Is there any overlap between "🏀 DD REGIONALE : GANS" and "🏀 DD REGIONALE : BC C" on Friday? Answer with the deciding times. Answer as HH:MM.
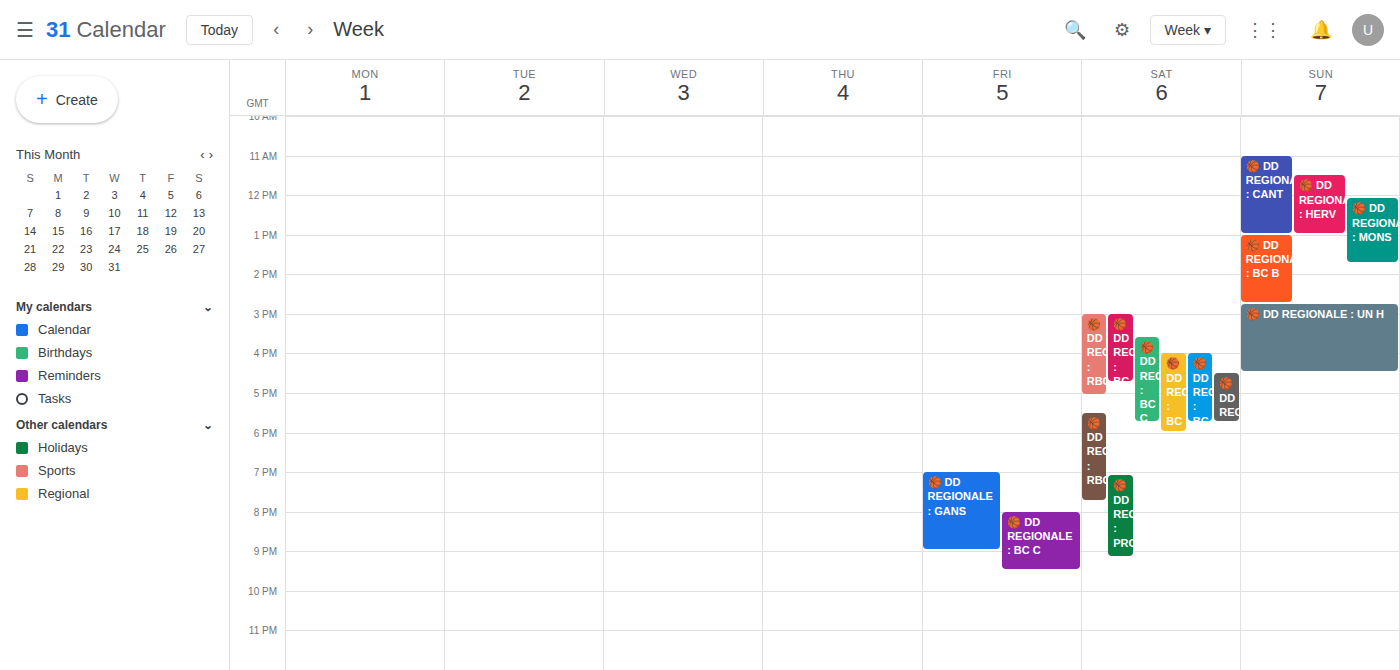
"🏀 DD REGIONALE : BC C" starts at 20:00, before "🏀 DD REGIONALE : GANS" ends at 21:00 -- they overlap.